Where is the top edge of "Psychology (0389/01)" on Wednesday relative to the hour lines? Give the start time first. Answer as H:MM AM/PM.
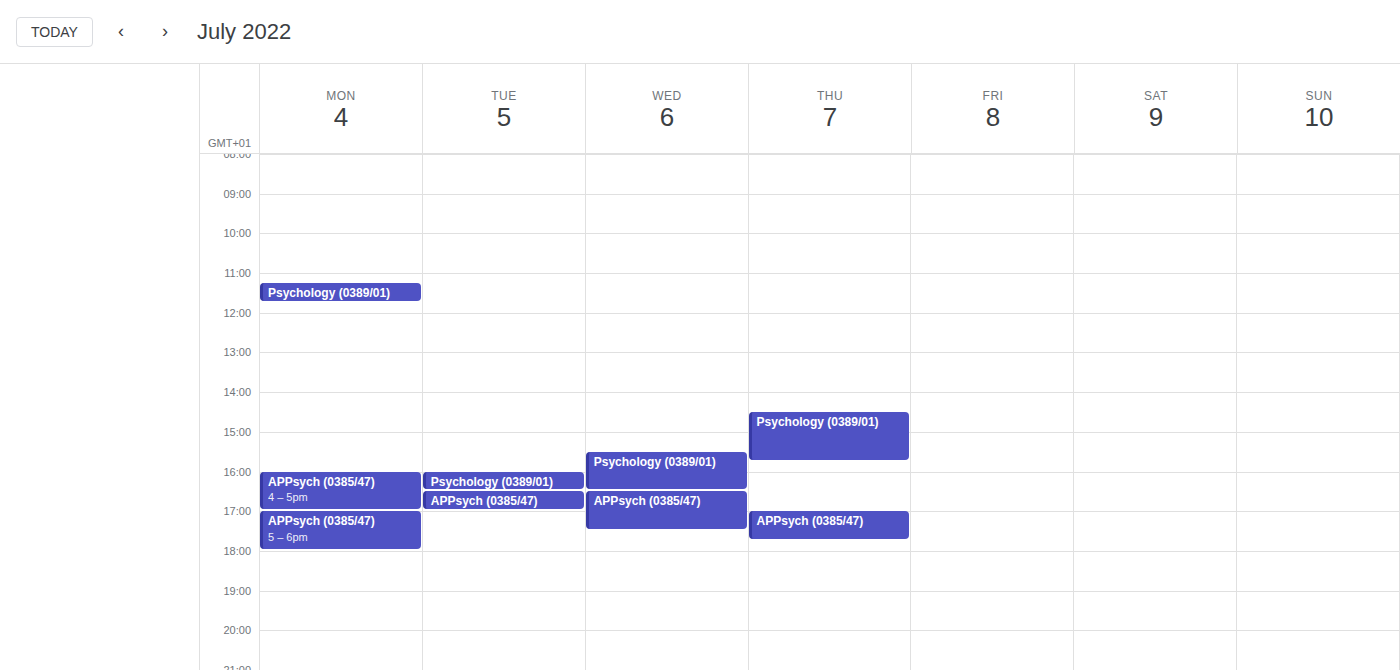
3:30 PM -- halfway between the 3 PM and 4 PM lines.